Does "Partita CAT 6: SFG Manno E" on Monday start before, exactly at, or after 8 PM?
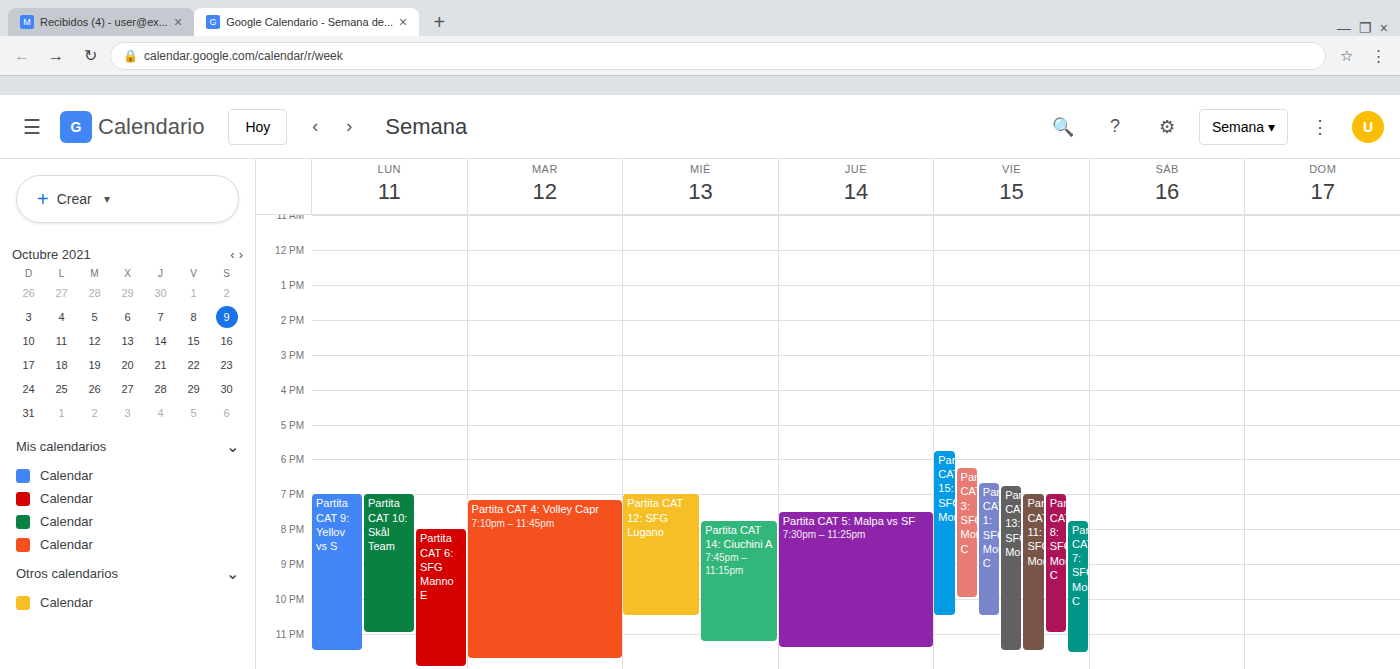
8:00 PM -- exactly at 8 PM, on the 8 PM line.